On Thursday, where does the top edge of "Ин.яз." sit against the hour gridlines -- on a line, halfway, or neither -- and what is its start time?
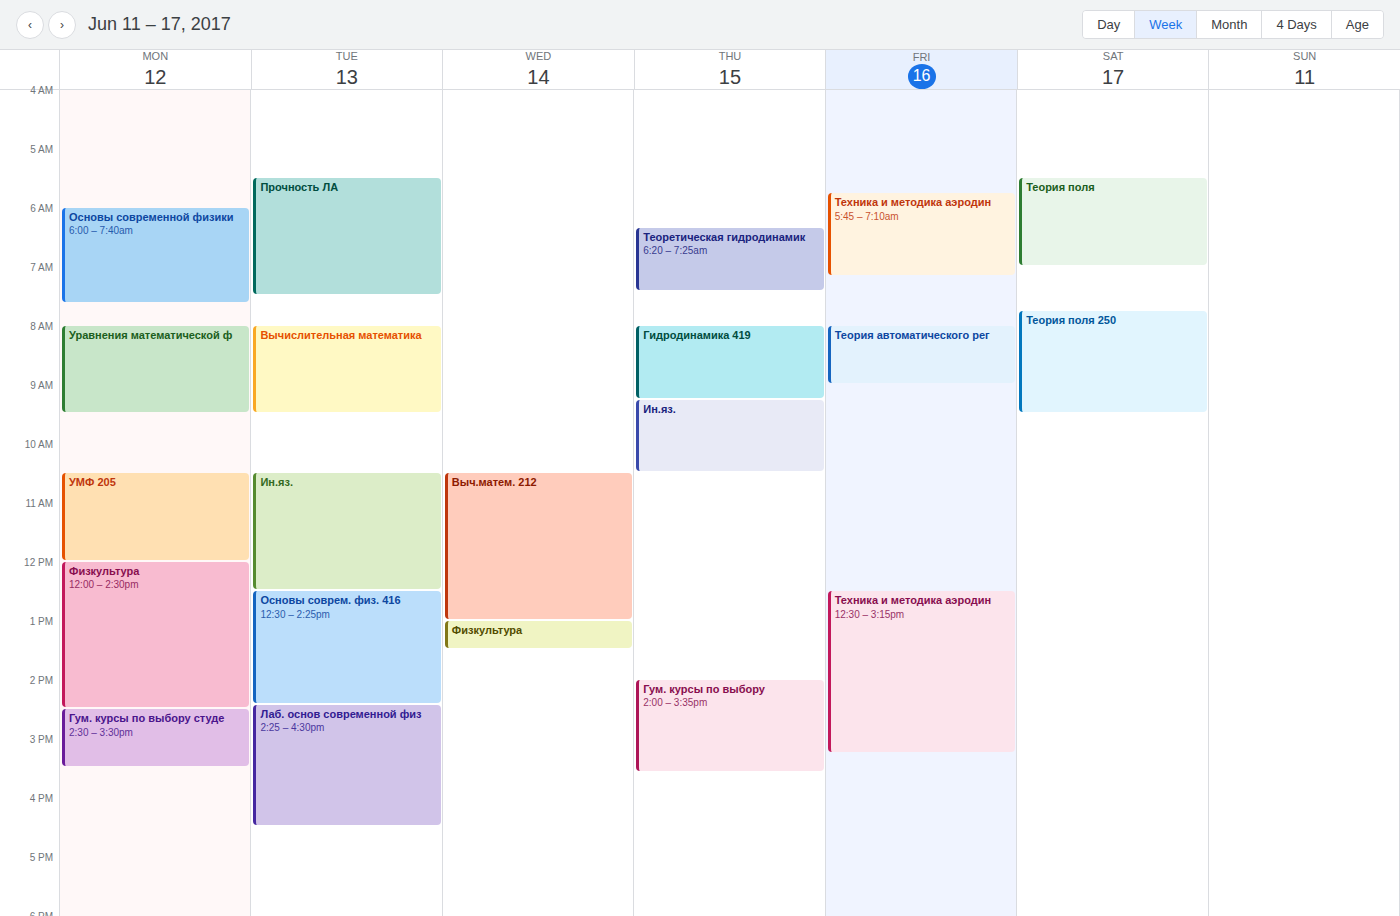
9:15 AM -- neither: a quarter of the way from the 9 AM line to the 10 AM line.